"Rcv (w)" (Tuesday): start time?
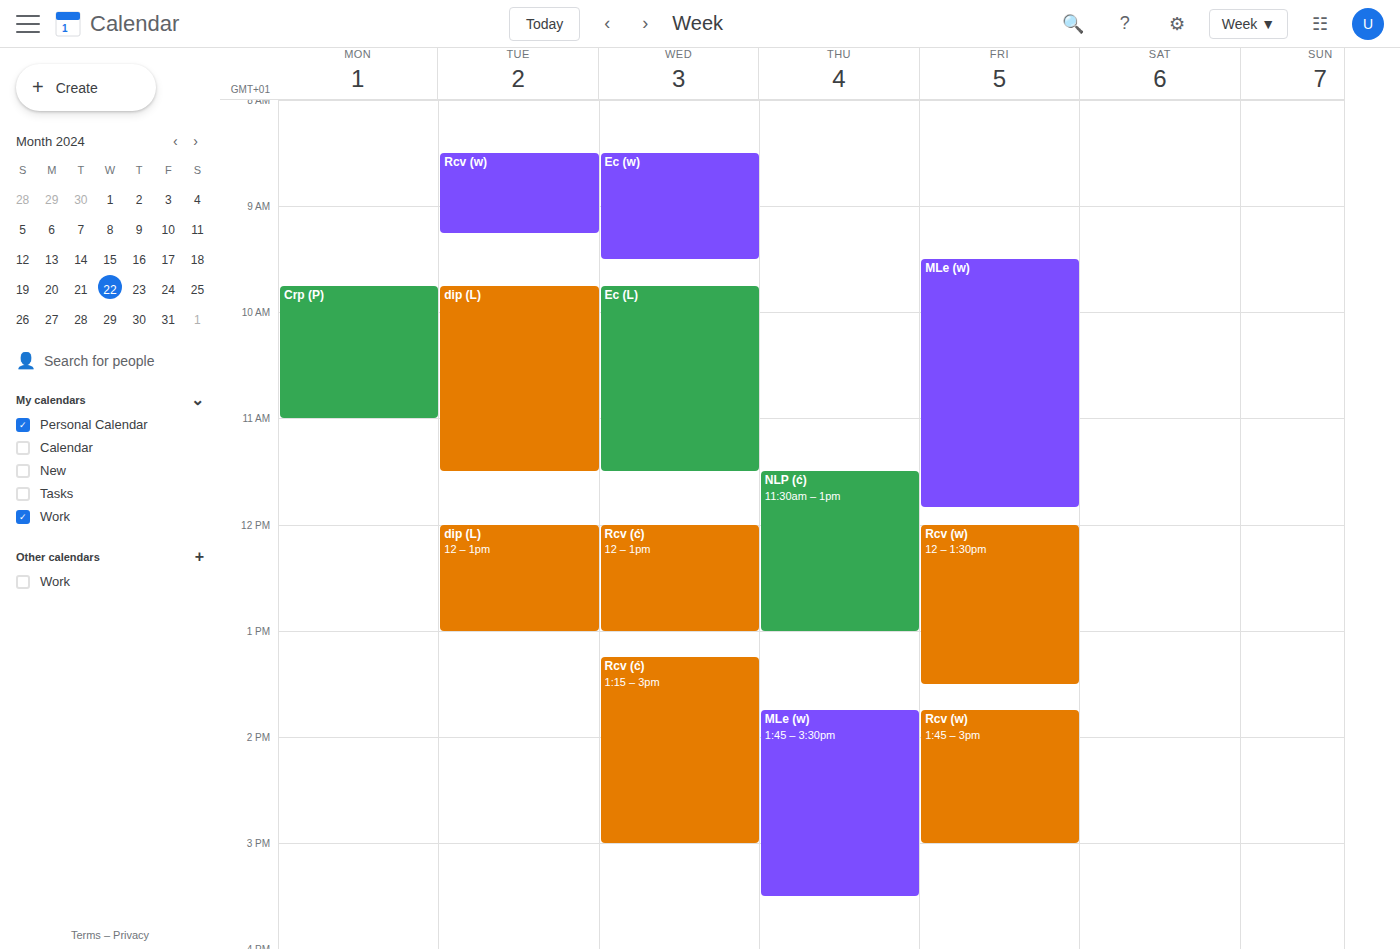
8:30 AM